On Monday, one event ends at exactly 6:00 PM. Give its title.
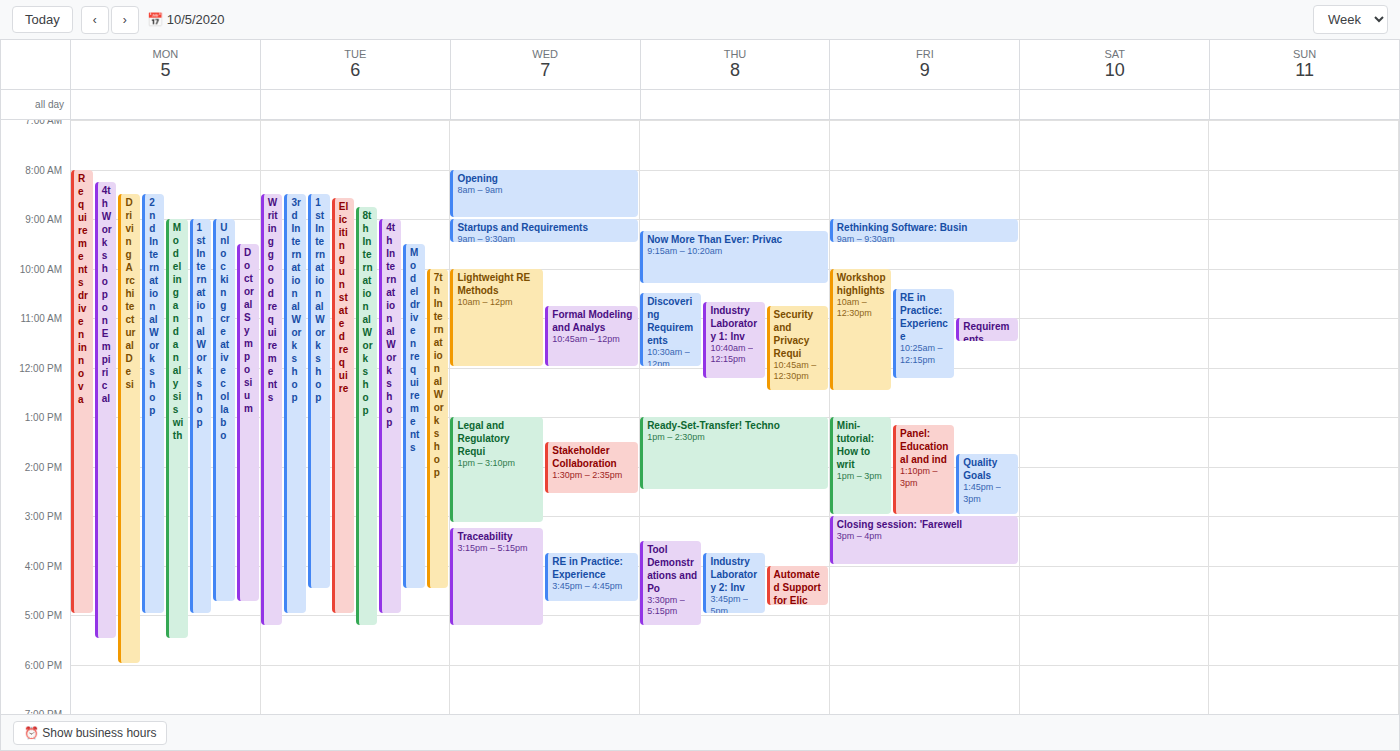
"Driving Architectural Desi"